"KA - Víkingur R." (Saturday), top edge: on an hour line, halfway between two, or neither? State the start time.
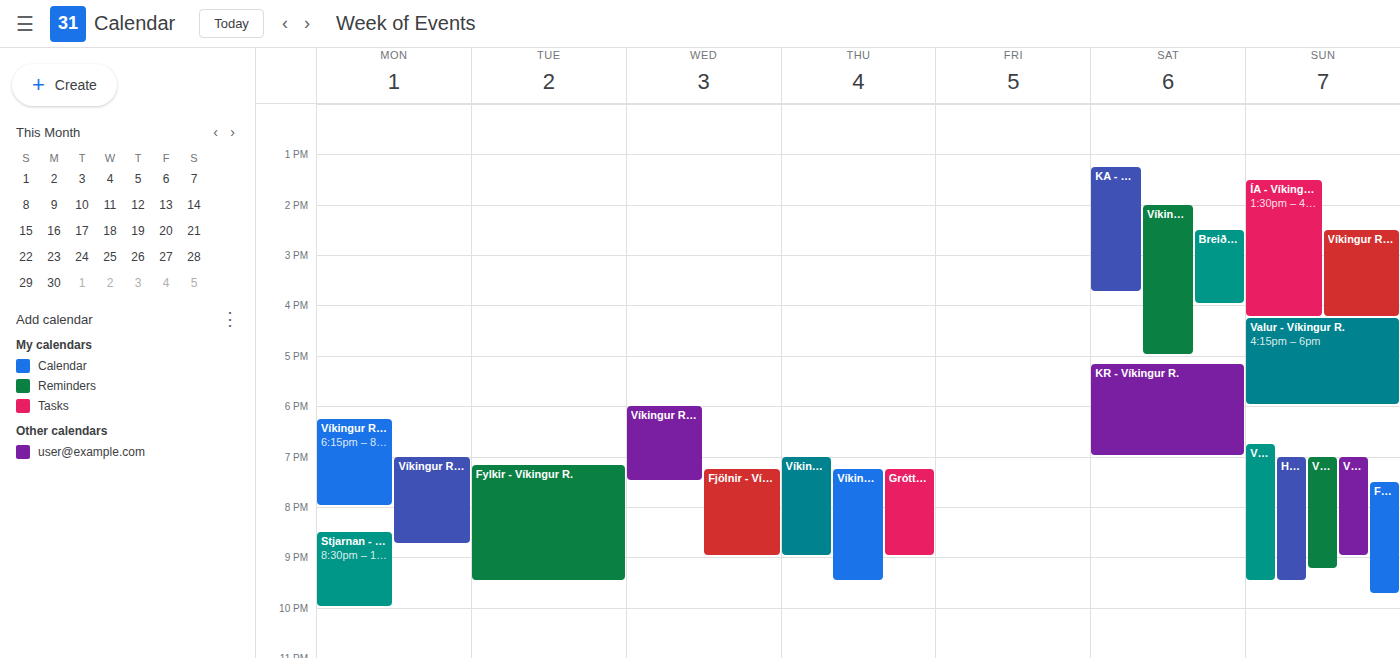
1:15 PM -- neither: a quarter of the way from the 1 PM line to the 2 PM line.